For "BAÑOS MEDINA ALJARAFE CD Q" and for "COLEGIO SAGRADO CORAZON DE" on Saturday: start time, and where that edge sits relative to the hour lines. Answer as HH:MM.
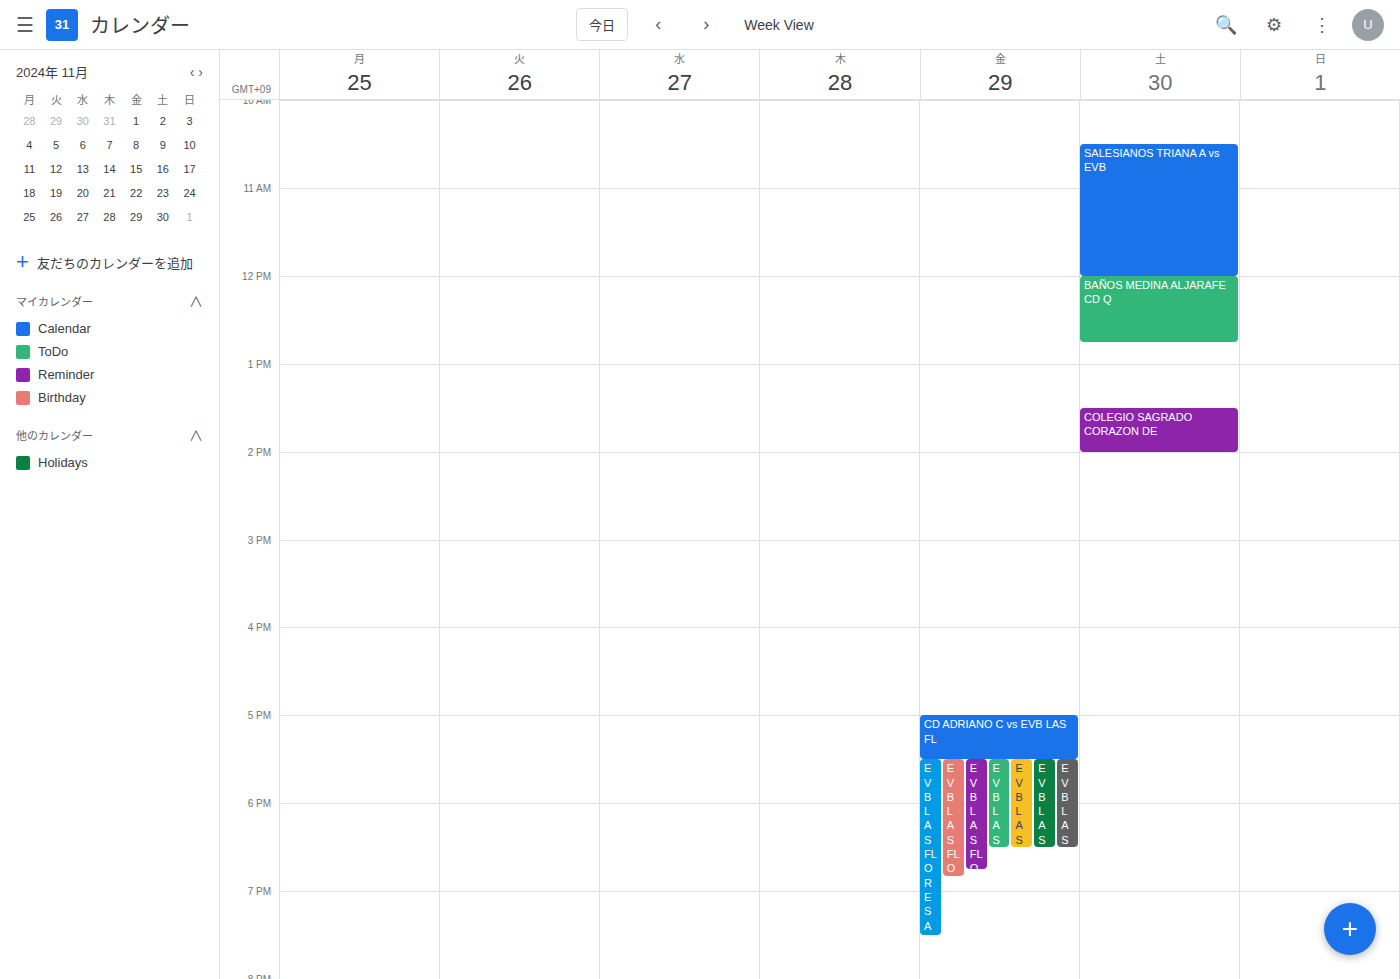
"BAÑOS MEDINA ALJARAFE CD Q": 12:00, exactly on the 12:00 line. "COLEGIO SAGRADO CORAZON DE": 13:30, halfway between the 13:00 and 14:00 lines.